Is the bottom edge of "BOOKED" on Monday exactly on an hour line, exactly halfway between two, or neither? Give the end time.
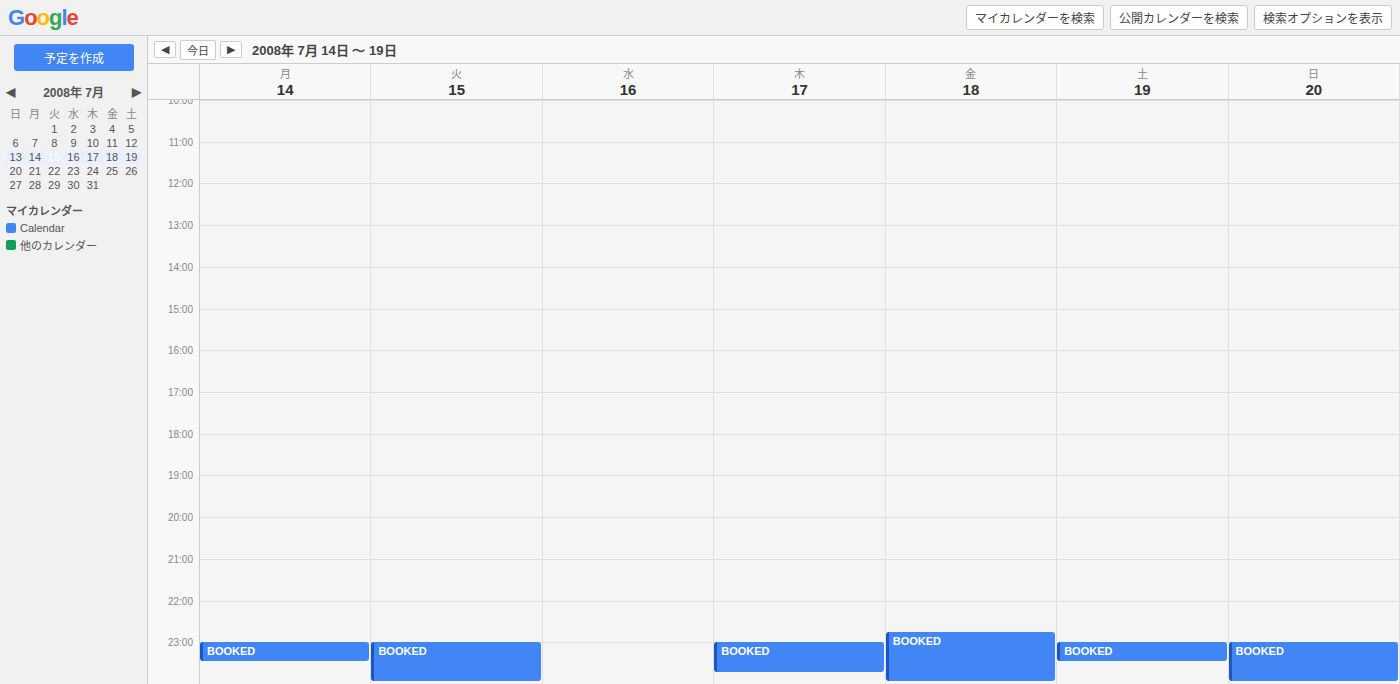
11:30 PM -- halfway between the 11 PM and 12 AM lines.